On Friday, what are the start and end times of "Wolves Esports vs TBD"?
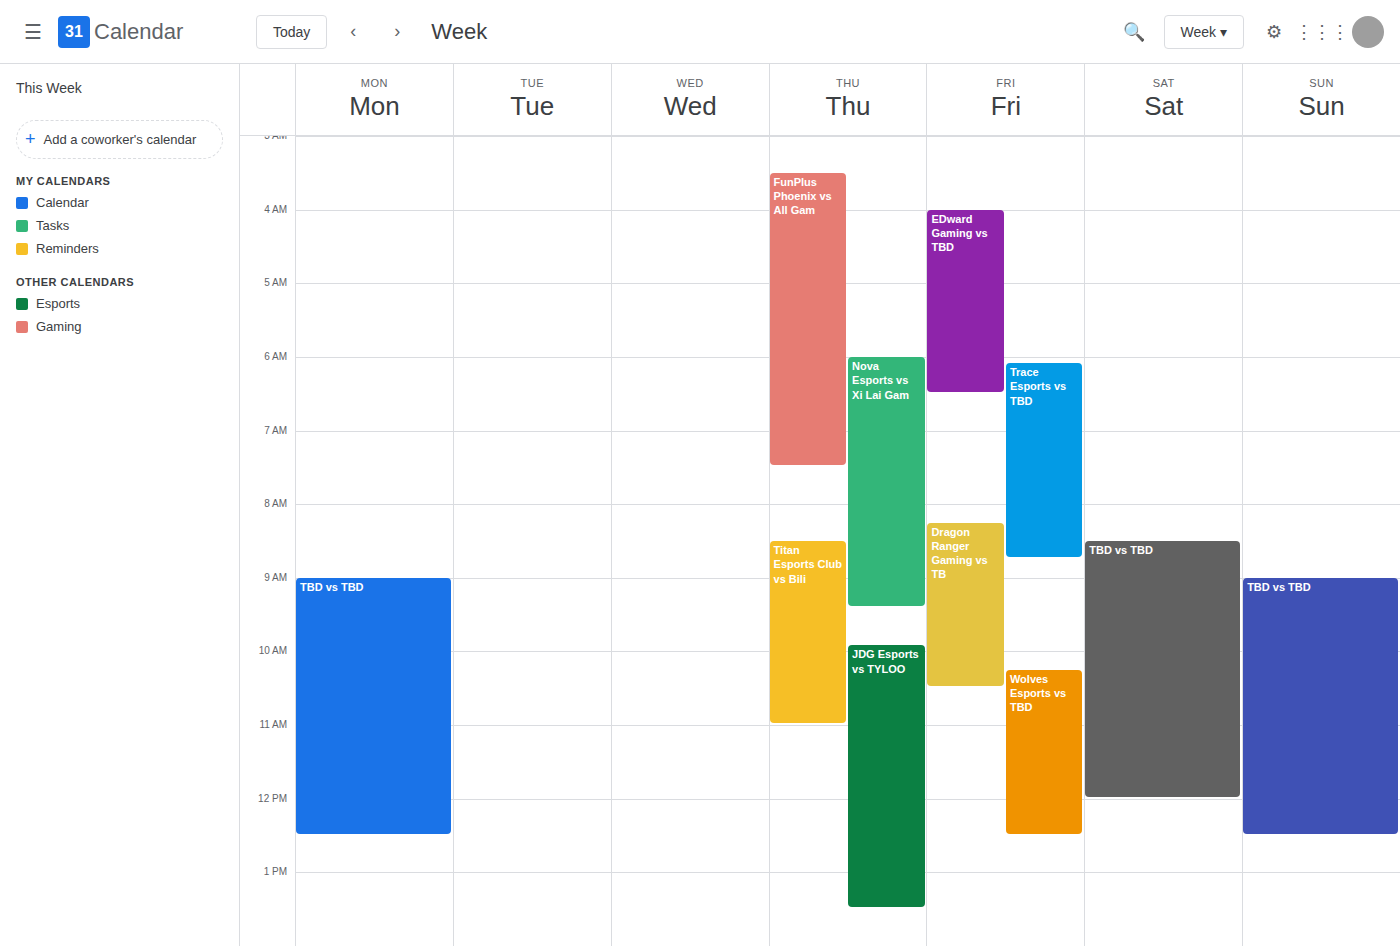
10:15 AM to 12:30 PM